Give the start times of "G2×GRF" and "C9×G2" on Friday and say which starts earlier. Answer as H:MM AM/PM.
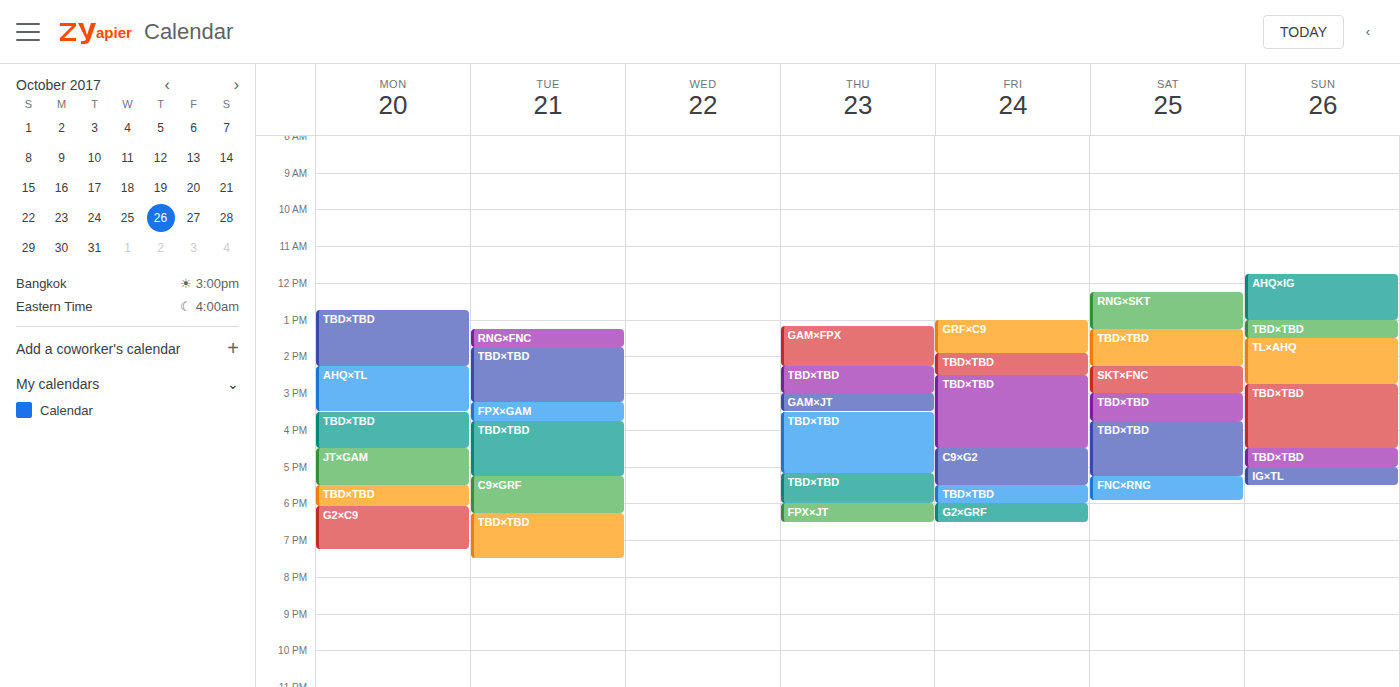
"C9×G2" 4:30 PM; "G2×GRF" 6:00 PM.